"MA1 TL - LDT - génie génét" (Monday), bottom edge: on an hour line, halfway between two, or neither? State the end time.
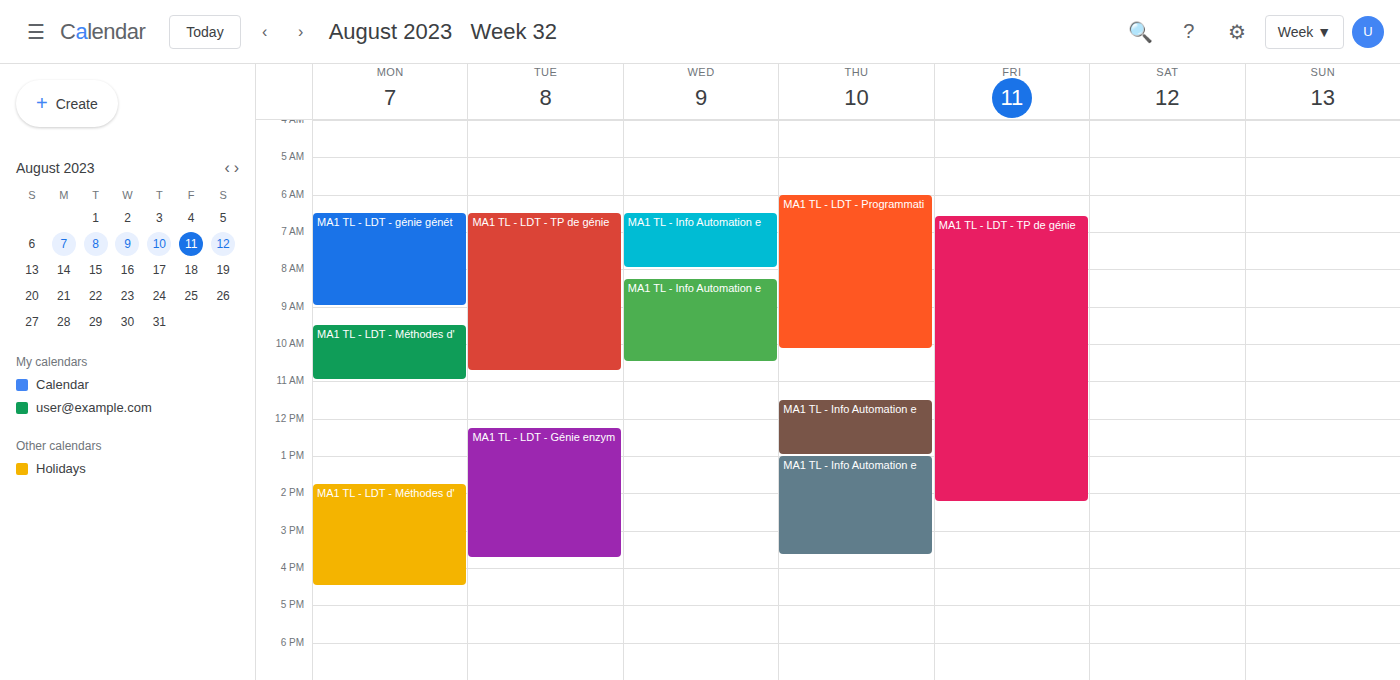
9:00 AM -- exactly on the 9 AM line.